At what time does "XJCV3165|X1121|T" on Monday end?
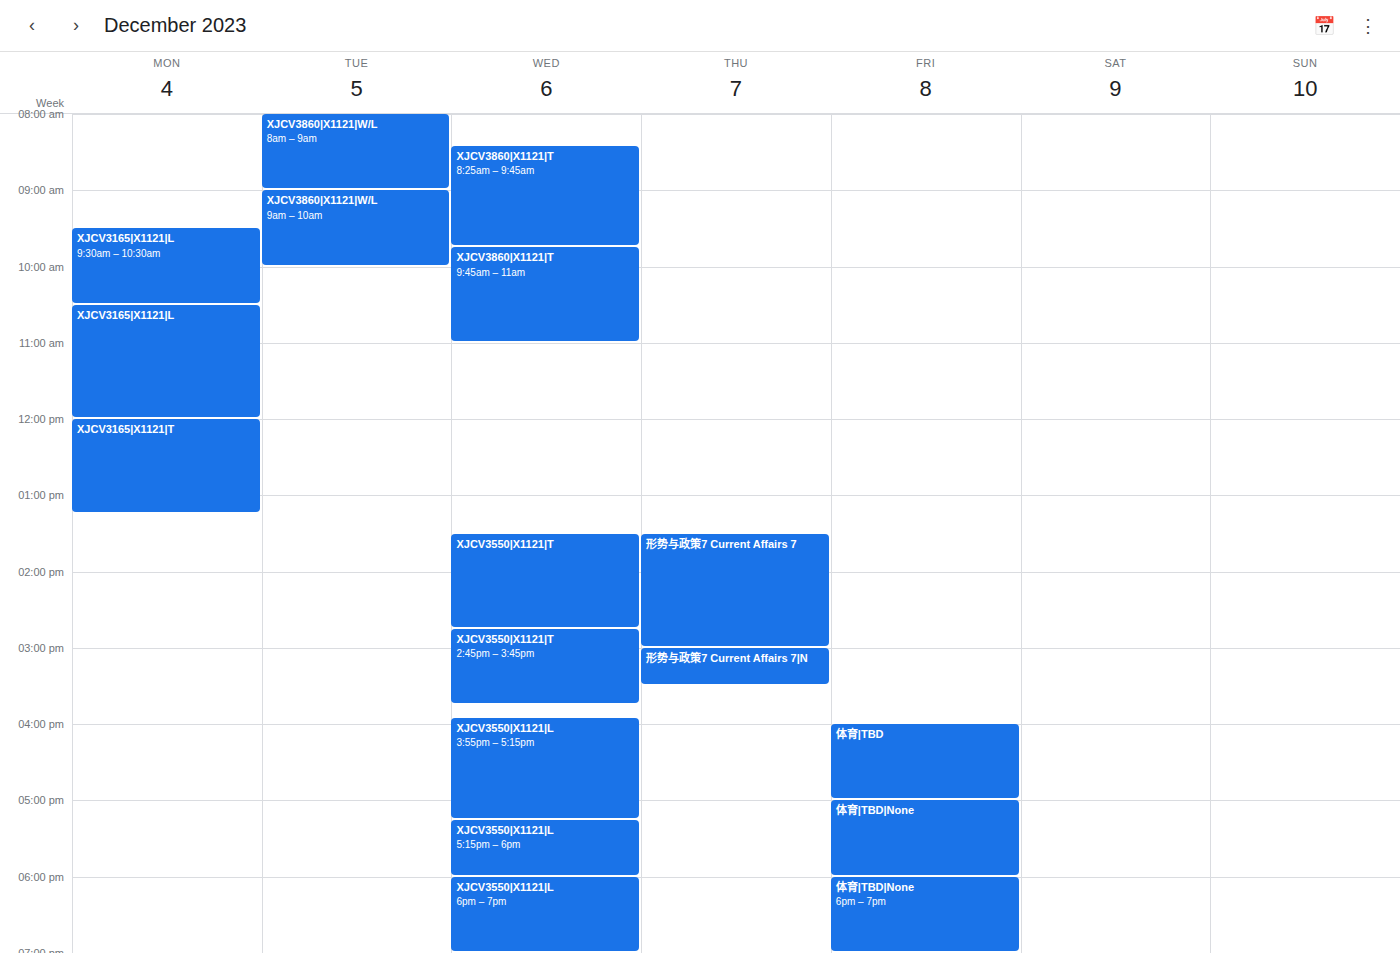
1:15 PM